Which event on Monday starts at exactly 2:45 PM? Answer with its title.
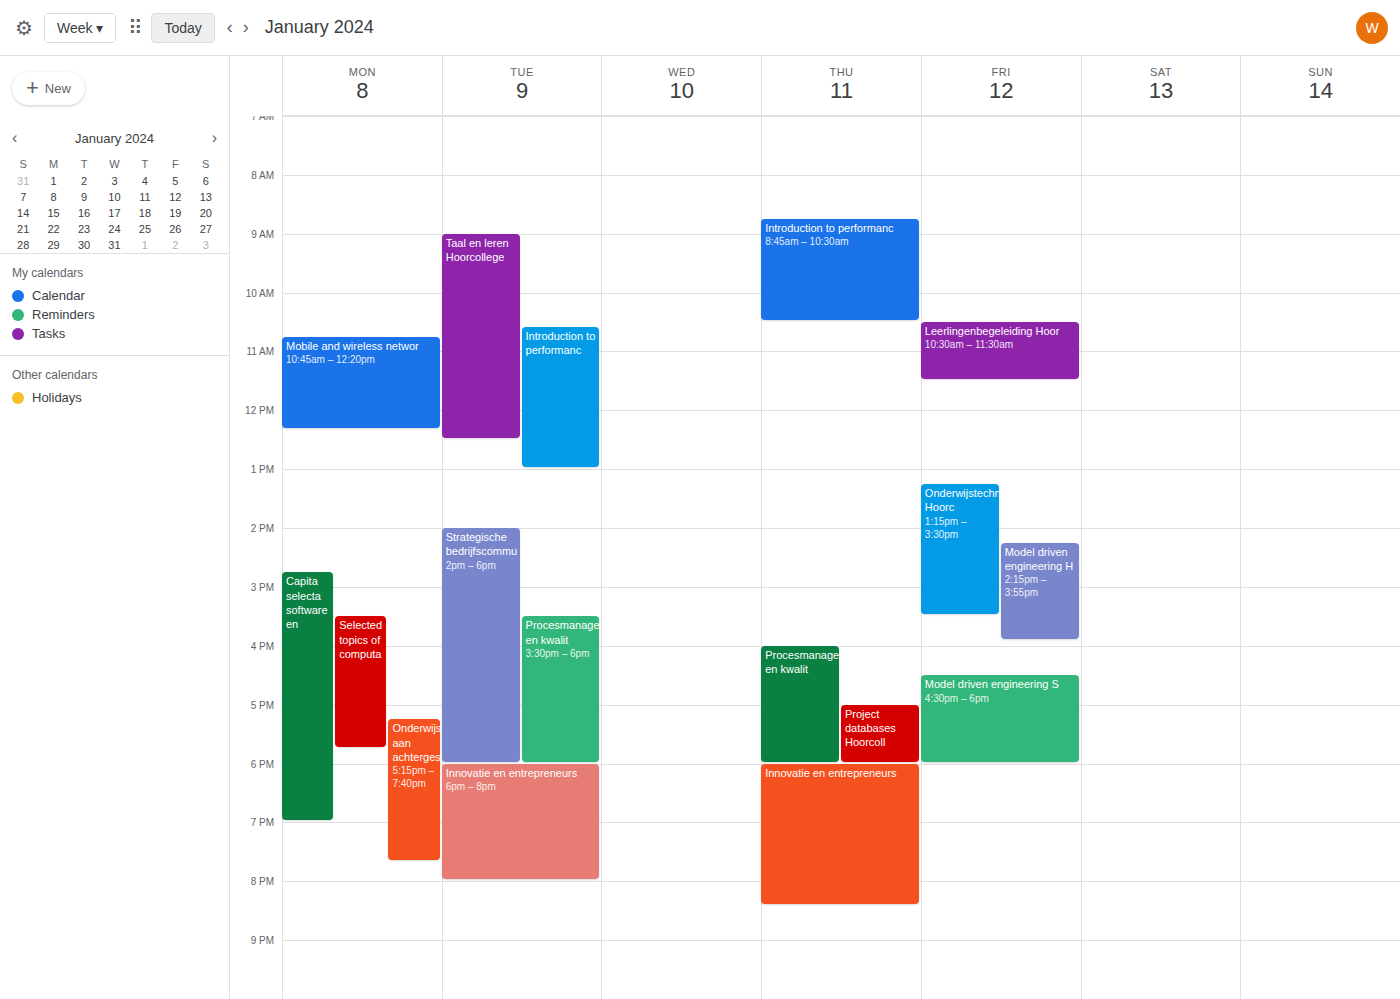
"Capita selecta software en"